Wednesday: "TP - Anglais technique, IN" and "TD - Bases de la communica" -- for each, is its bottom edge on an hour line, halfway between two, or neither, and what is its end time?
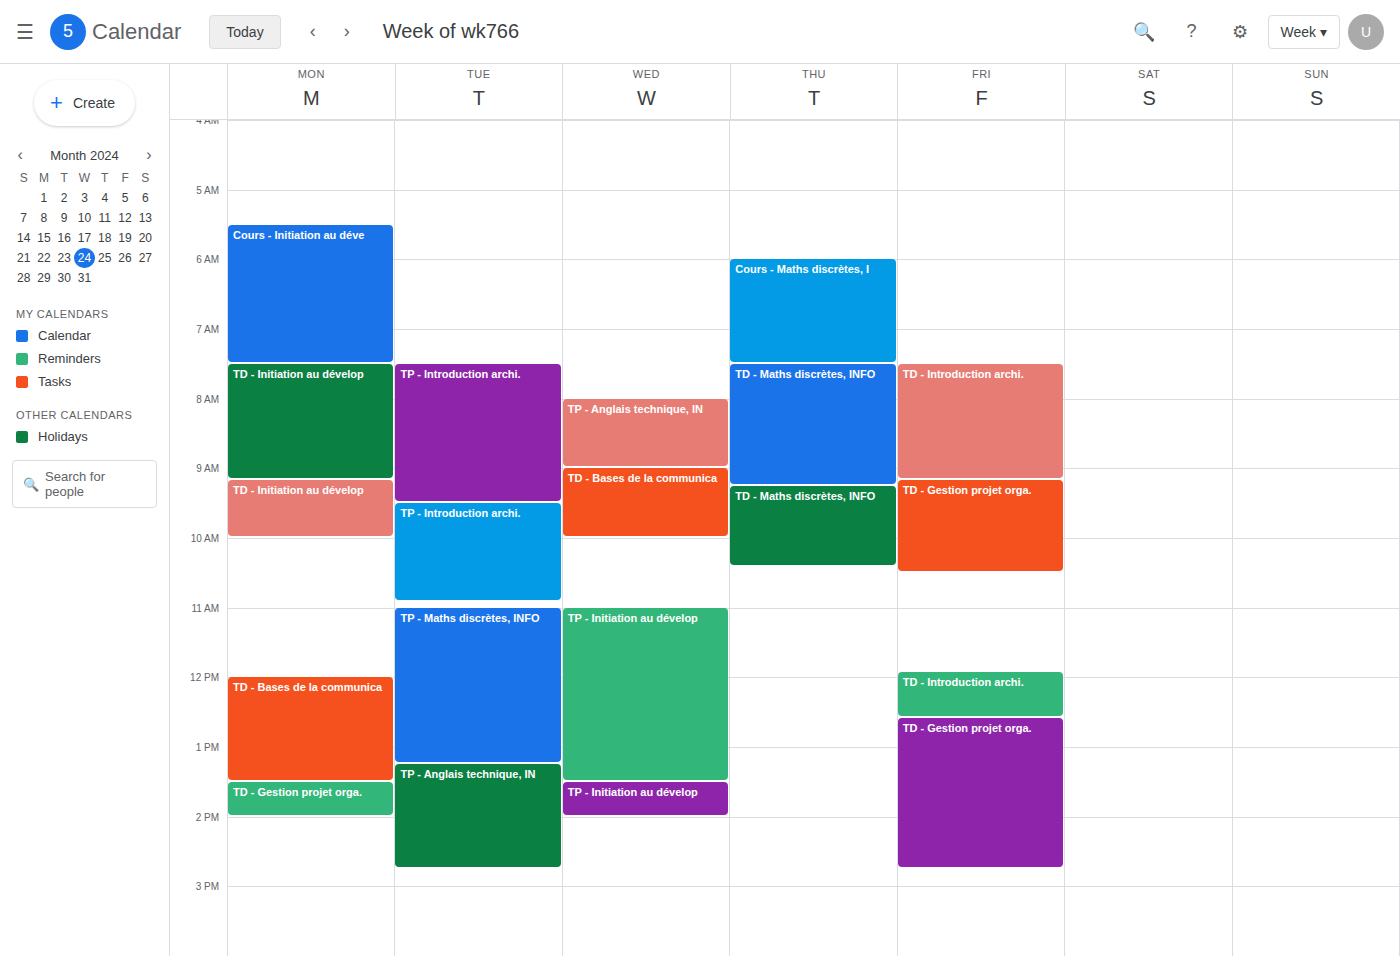
"TP - Anglais technique, IN": 9:00 AM, exactly on the 9 AM line. "TD - Bases de la communica": 10:00 AM, exactly on the 10 AM line.